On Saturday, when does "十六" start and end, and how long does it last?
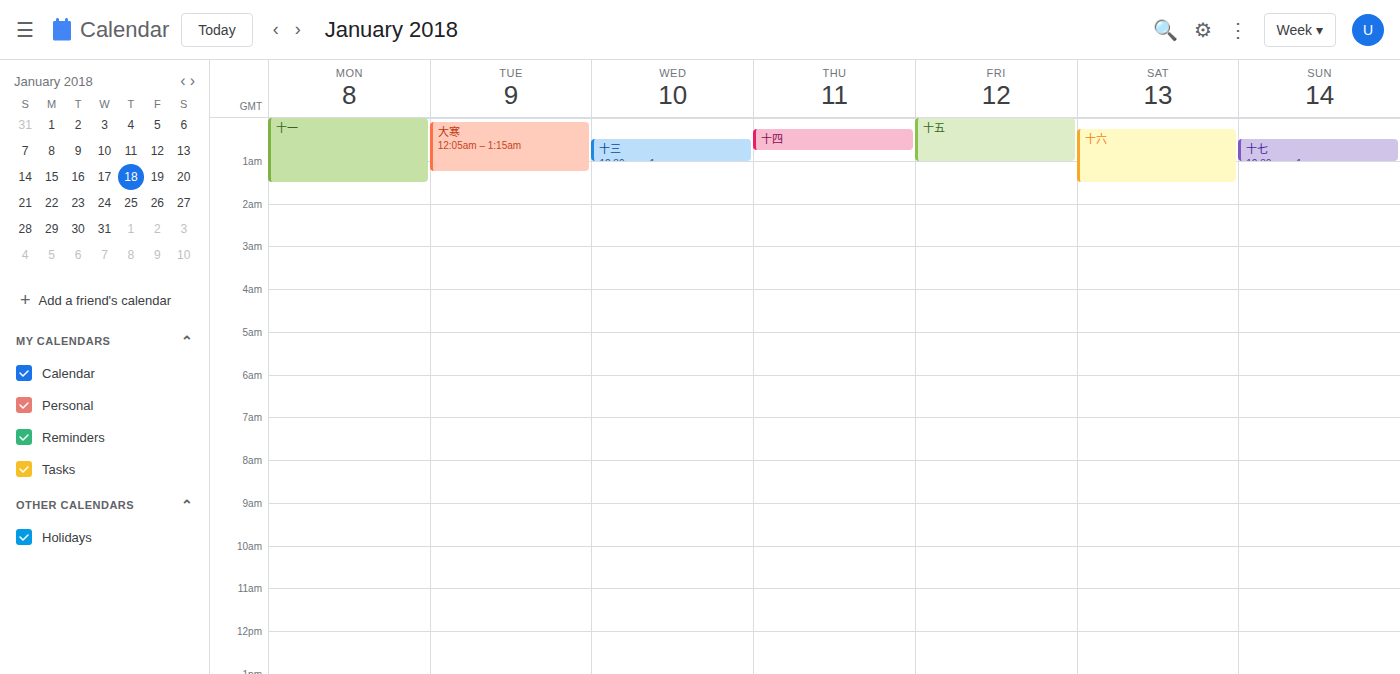
12:15 AM to 1:30 AM, 1 hour 15 minutes